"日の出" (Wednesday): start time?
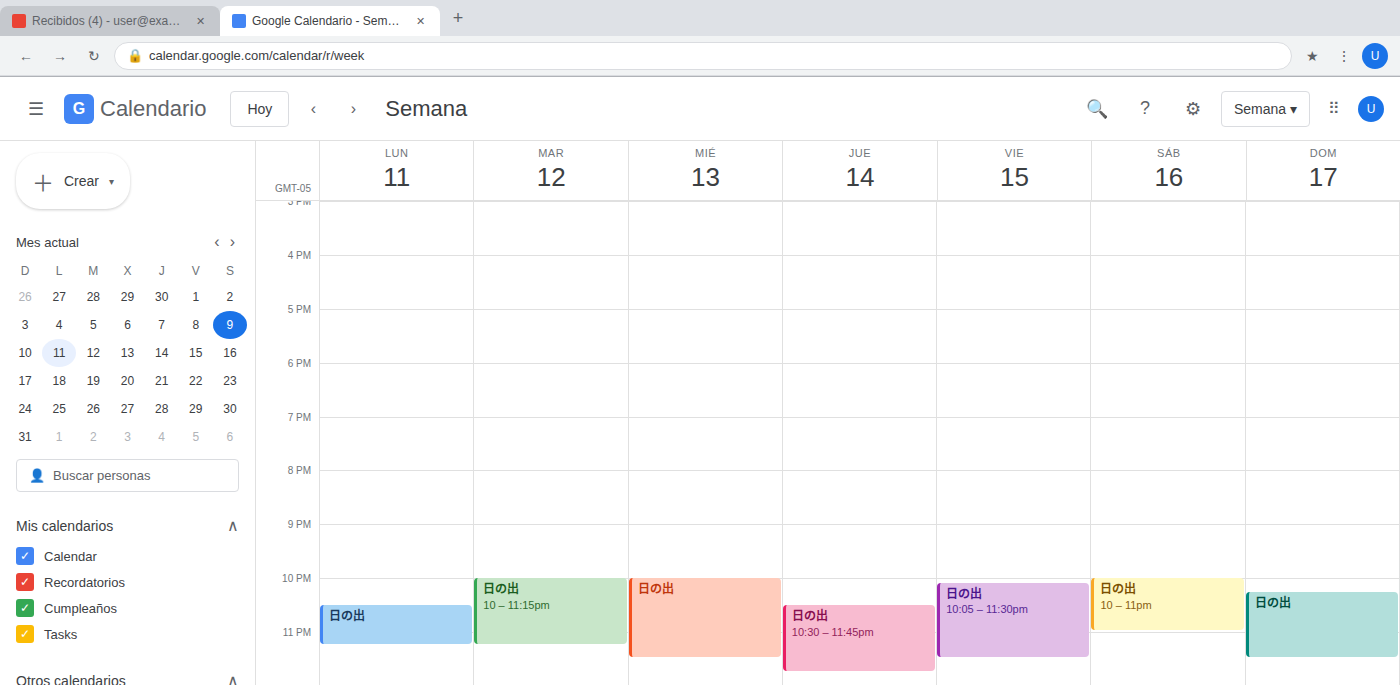
22:00